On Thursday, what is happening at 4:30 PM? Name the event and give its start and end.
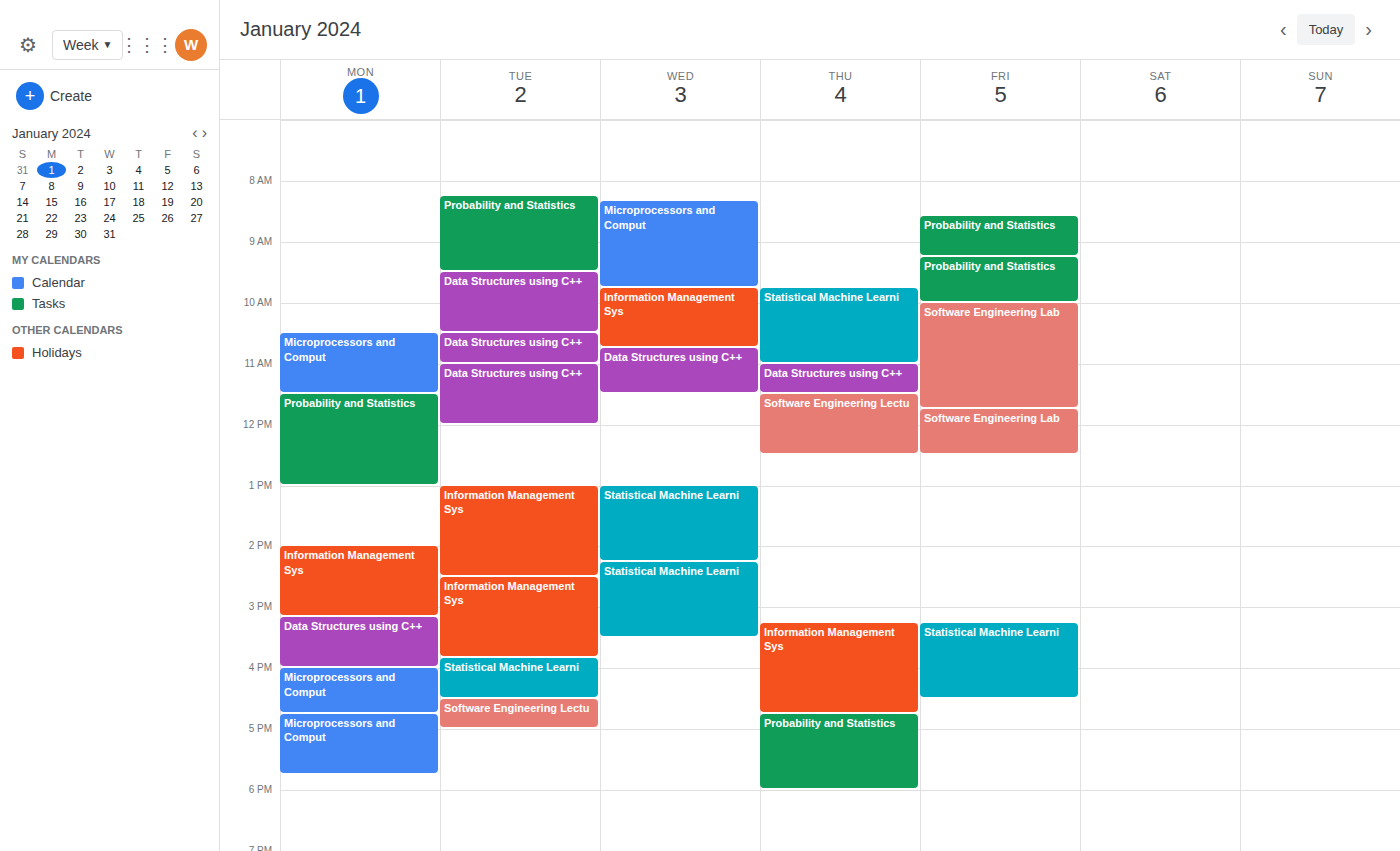
"Information Management Sys", 3:15 PM to 4:45 PM